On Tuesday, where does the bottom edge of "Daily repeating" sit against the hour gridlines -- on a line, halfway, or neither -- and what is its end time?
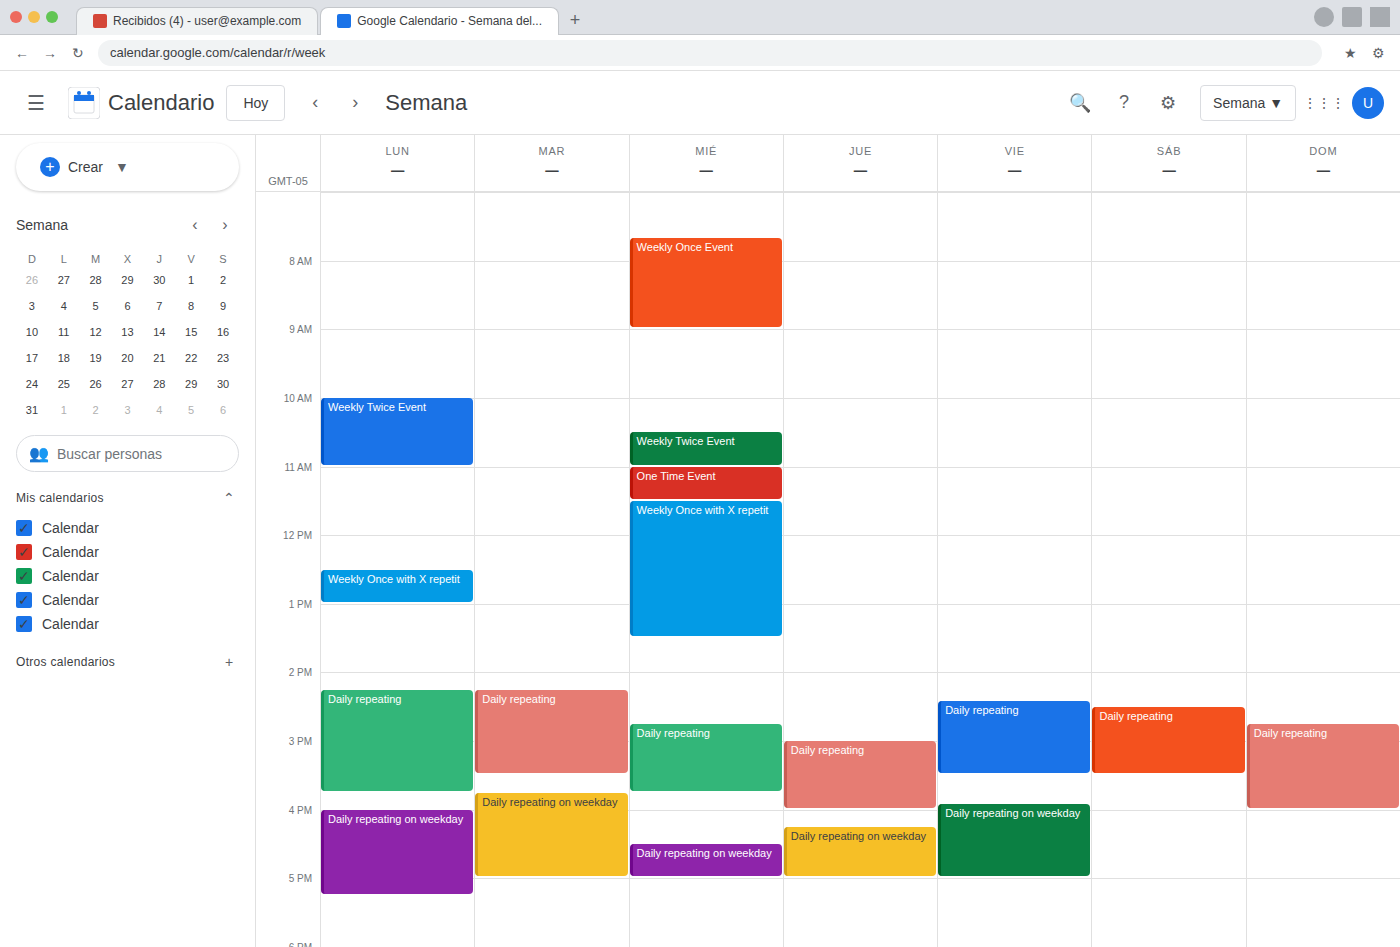
3:30 PM -- halfway between the 3 PM and 4 PM lines.